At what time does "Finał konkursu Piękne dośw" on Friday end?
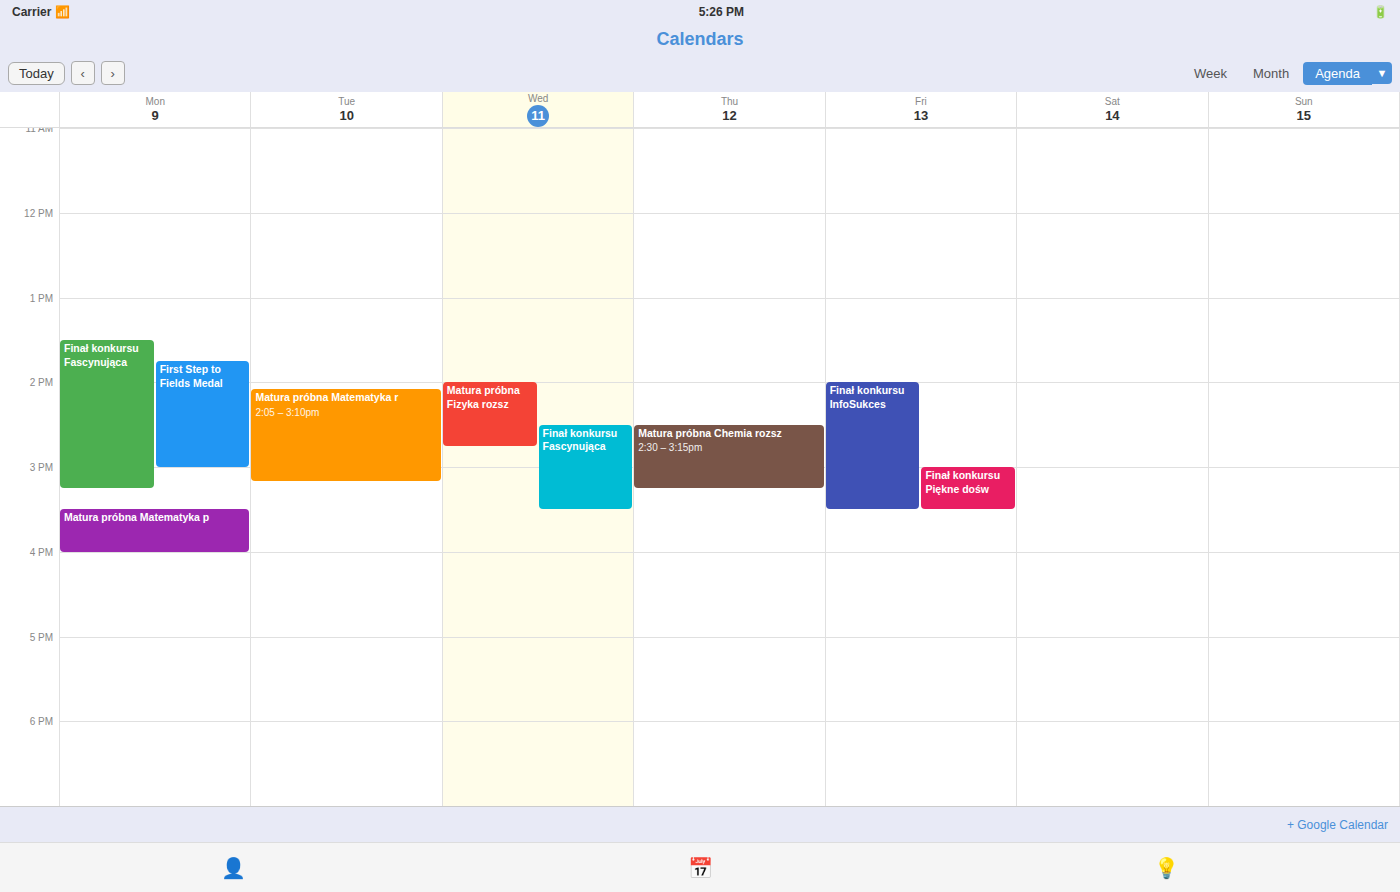
3:30 PM